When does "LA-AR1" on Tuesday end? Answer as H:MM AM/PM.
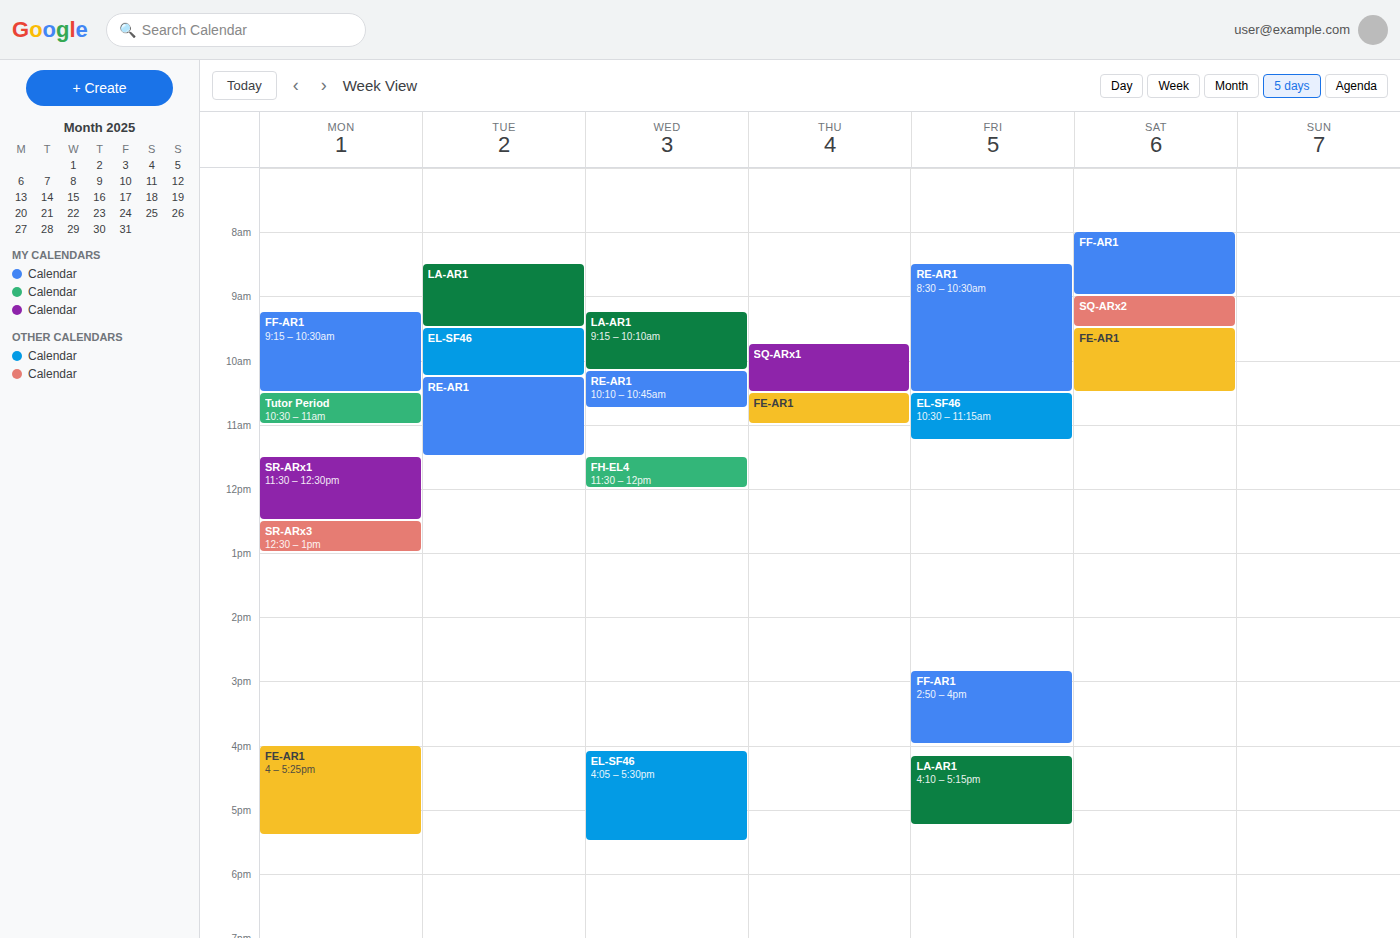
9:30 AM